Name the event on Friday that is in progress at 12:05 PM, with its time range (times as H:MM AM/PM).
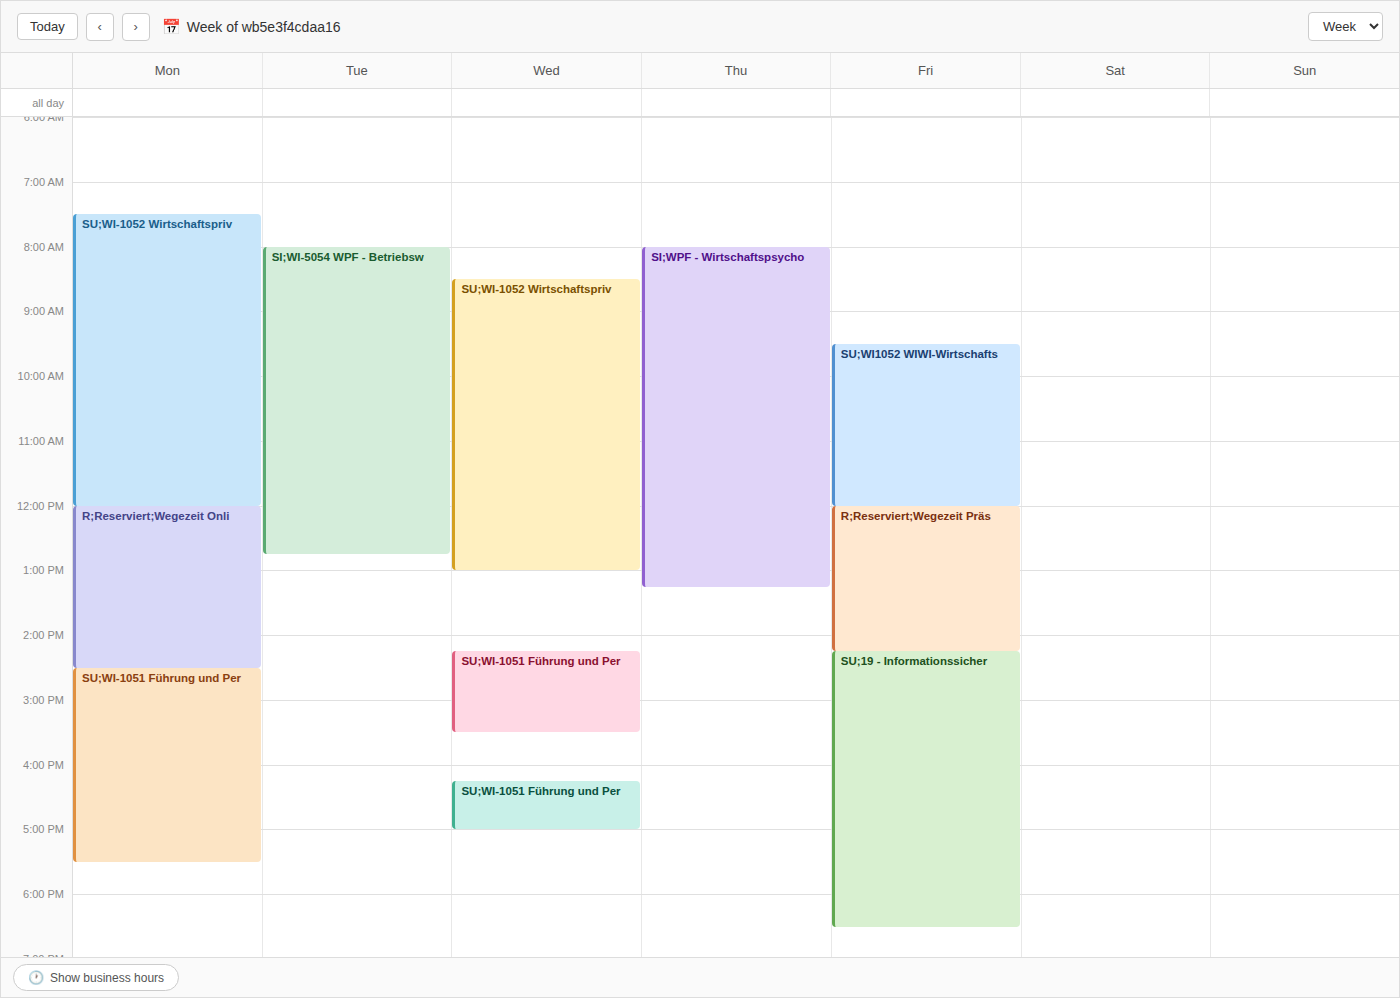
"R;Reserviert;Wegezeit Präs", 12:00 PM to 2:15 PM